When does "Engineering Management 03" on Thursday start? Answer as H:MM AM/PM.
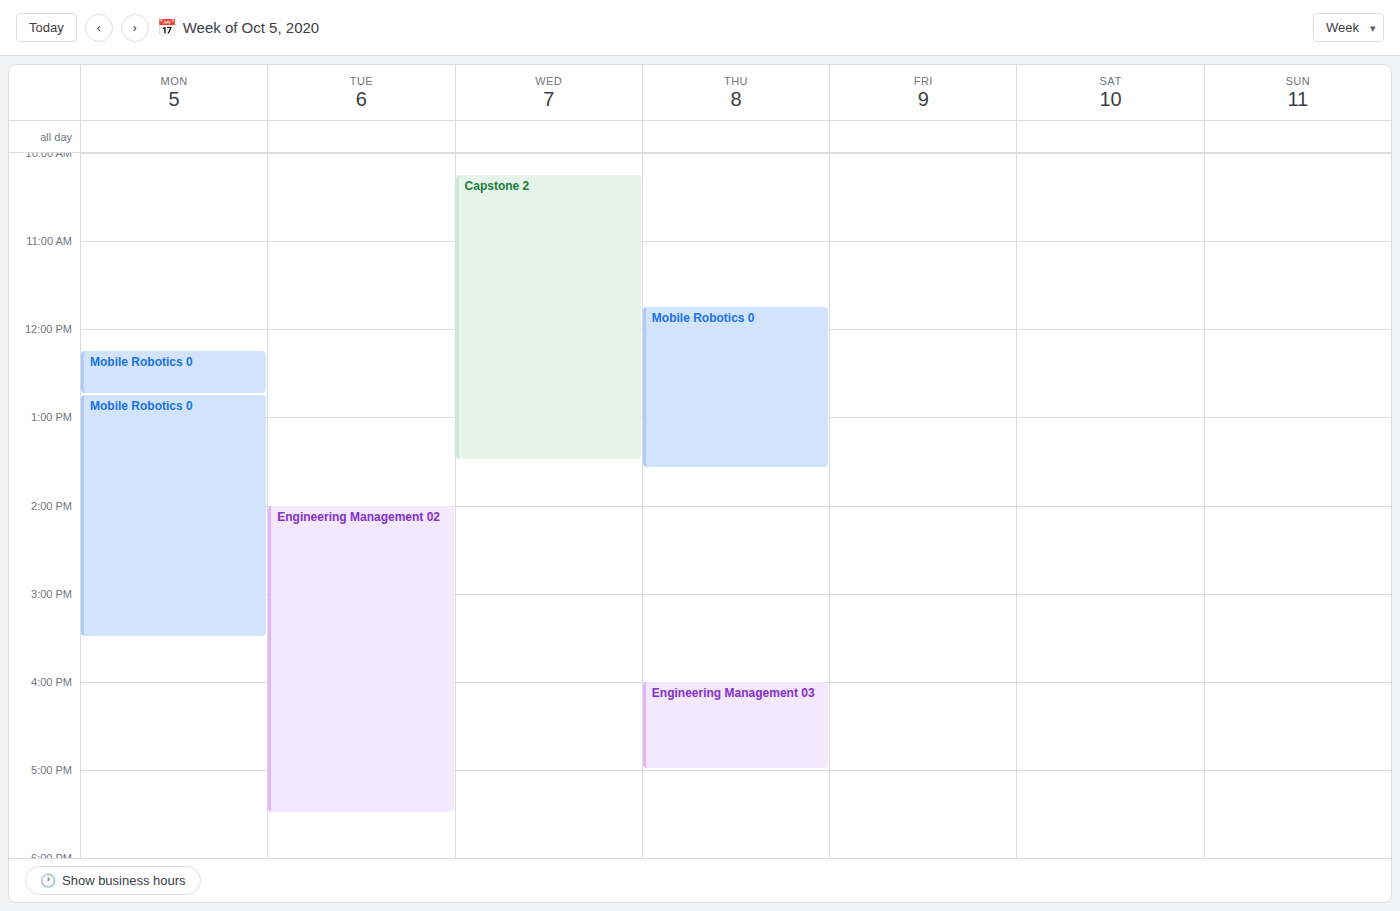
4:00 PM